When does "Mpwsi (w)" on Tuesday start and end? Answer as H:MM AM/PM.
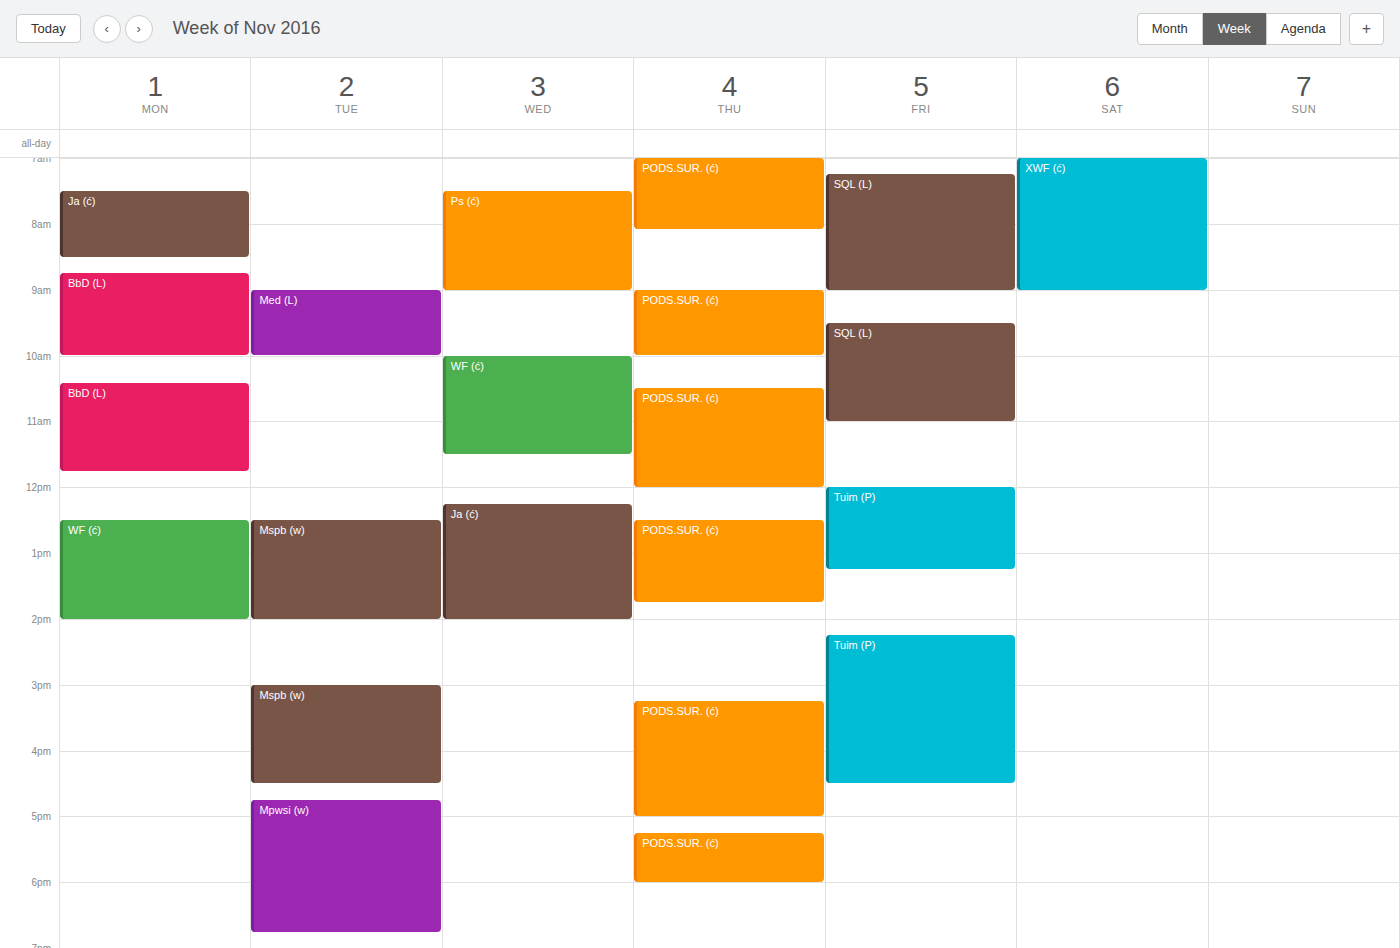
4:45 PM to 6:45 PM